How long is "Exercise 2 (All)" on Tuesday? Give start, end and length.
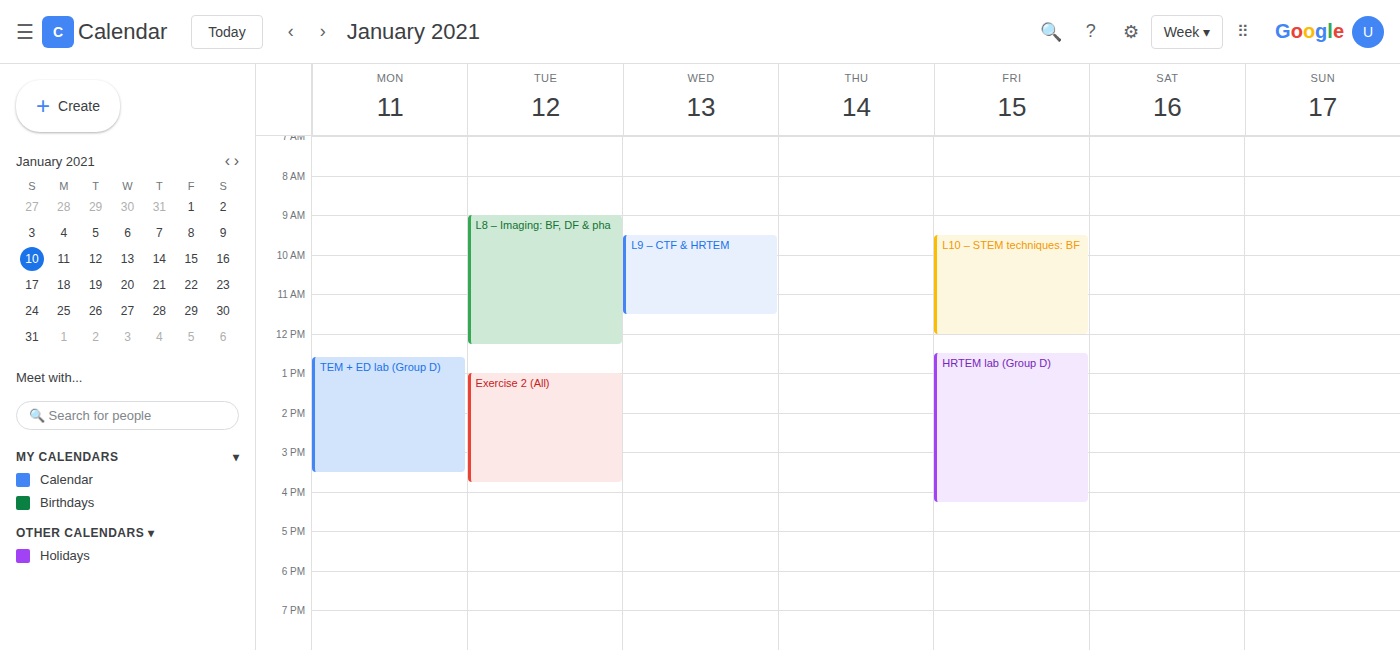
1:00 PM to 3:45 PM, 2 hours 45 minutes